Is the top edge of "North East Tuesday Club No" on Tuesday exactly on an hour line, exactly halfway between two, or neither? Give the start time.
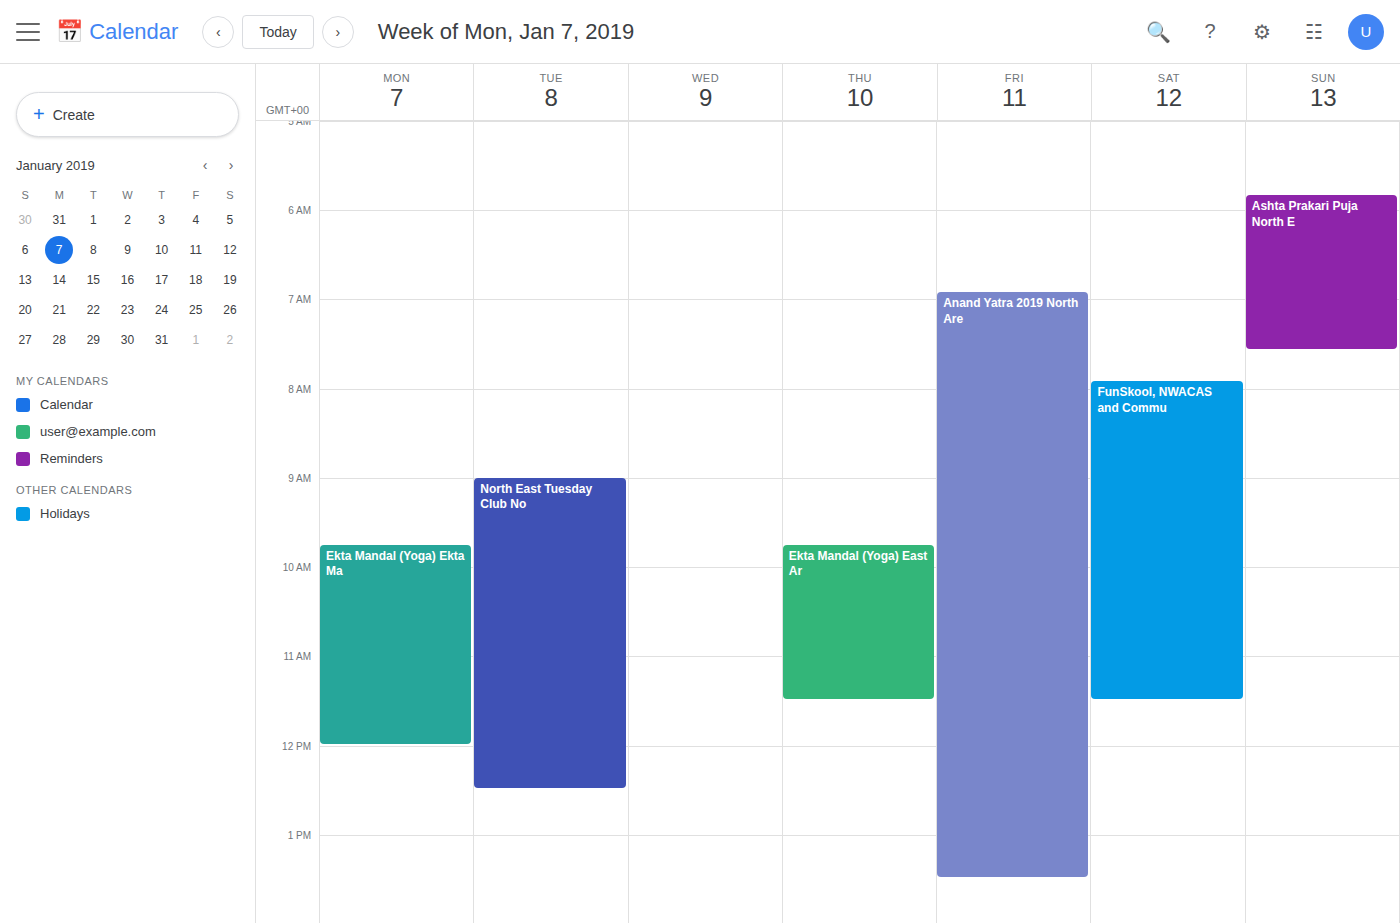
9:00 AM -- exactly on the 9 AM line.